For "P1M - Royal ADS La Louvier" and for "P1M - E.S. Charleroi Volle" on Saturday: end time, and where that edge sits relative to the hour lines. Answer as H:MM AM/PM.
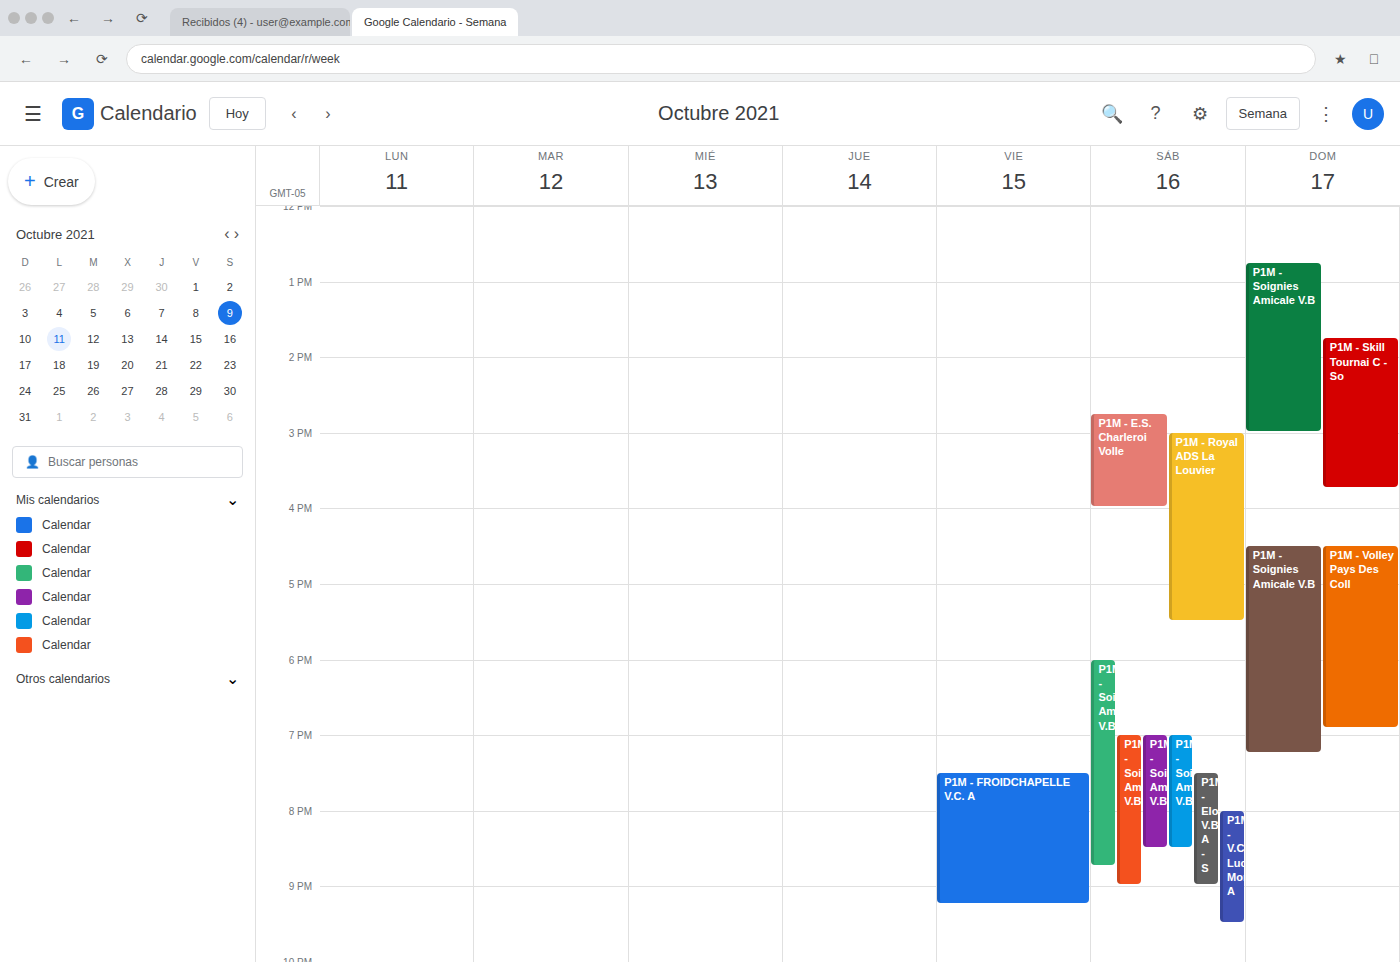
"P1M - Royal ADS La Louvier": 5:30 PM, halfway between the 5 PM and 6 PM lines. "P1M - E.S. Charleroi Volle": 4:00 PM, exactly on the 4 PM line.